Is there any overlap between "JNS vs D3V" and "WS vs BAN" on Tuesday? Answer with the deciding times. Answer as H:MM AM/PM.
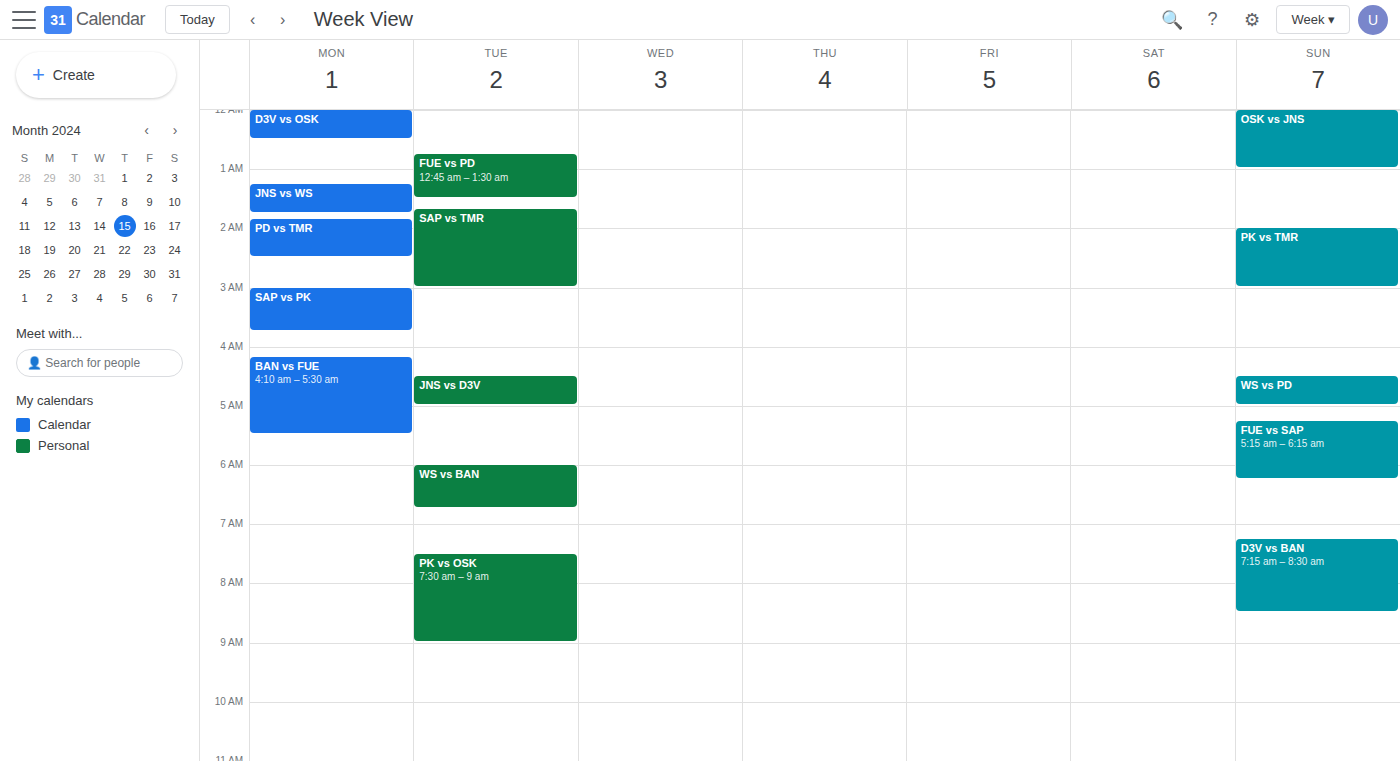
"JNS vs D3V" ends at 5:00 AM and "WS vs BAN" starts at 6:00 AM -- no overlap.